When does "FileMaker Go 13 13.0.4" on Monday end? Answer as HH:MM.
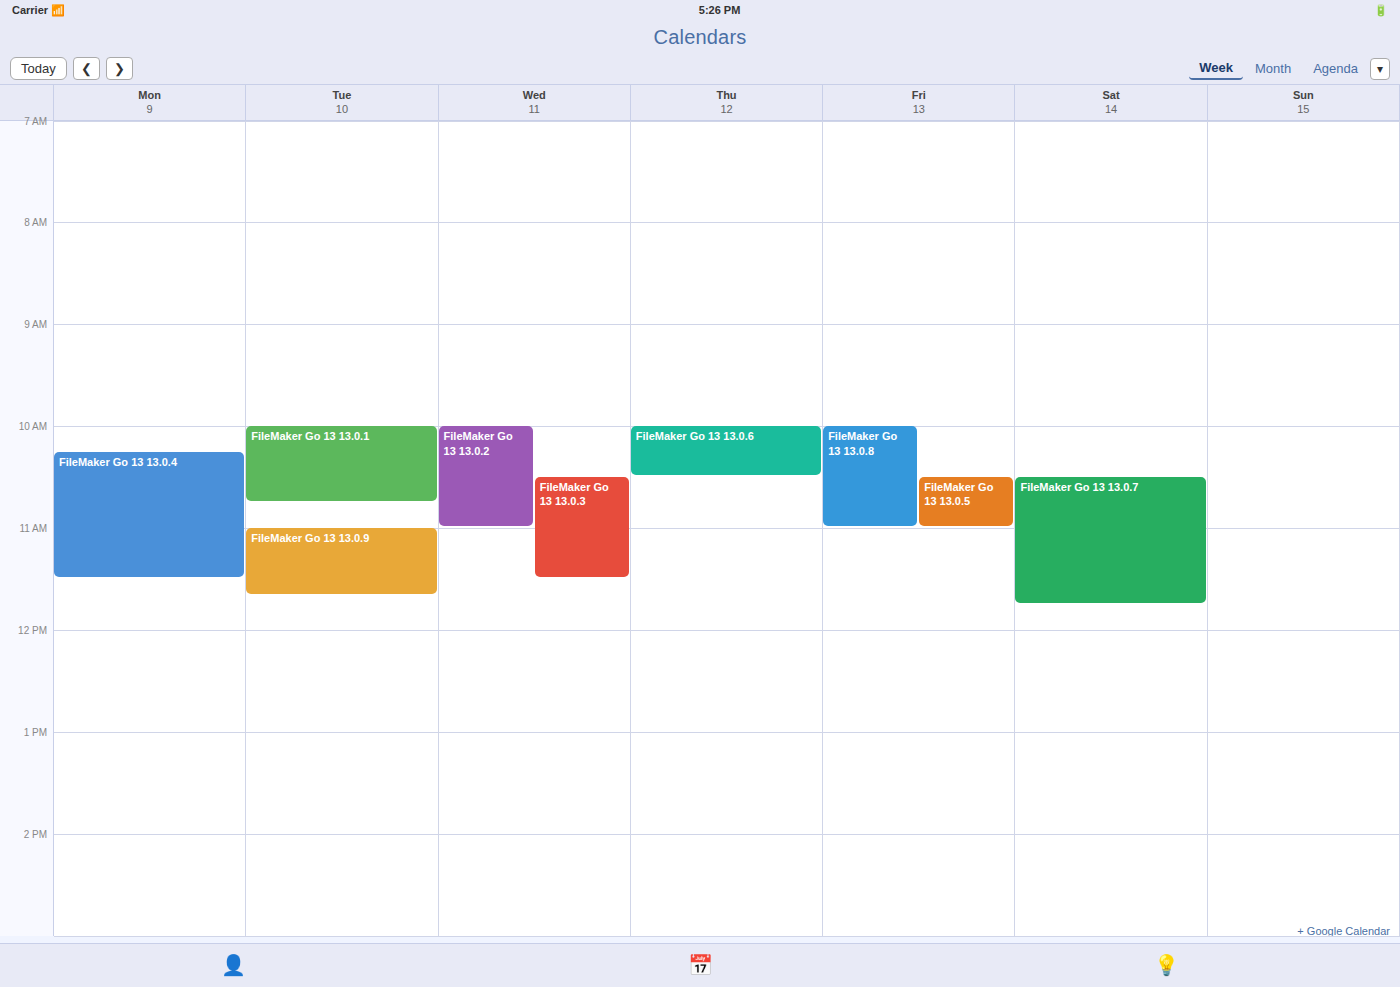
11:30